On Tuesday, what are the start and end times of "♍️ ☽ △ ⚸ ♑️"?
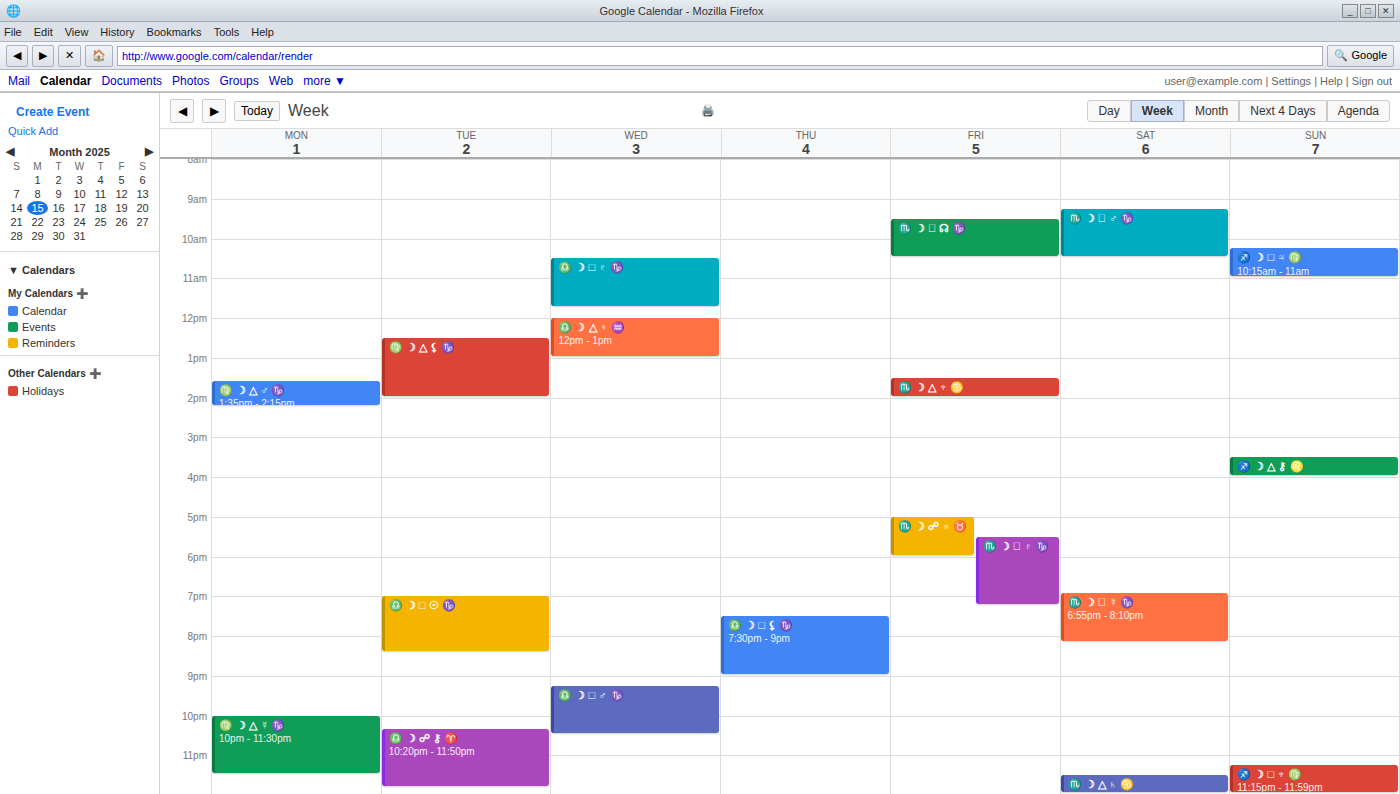
12:30 to 14:00